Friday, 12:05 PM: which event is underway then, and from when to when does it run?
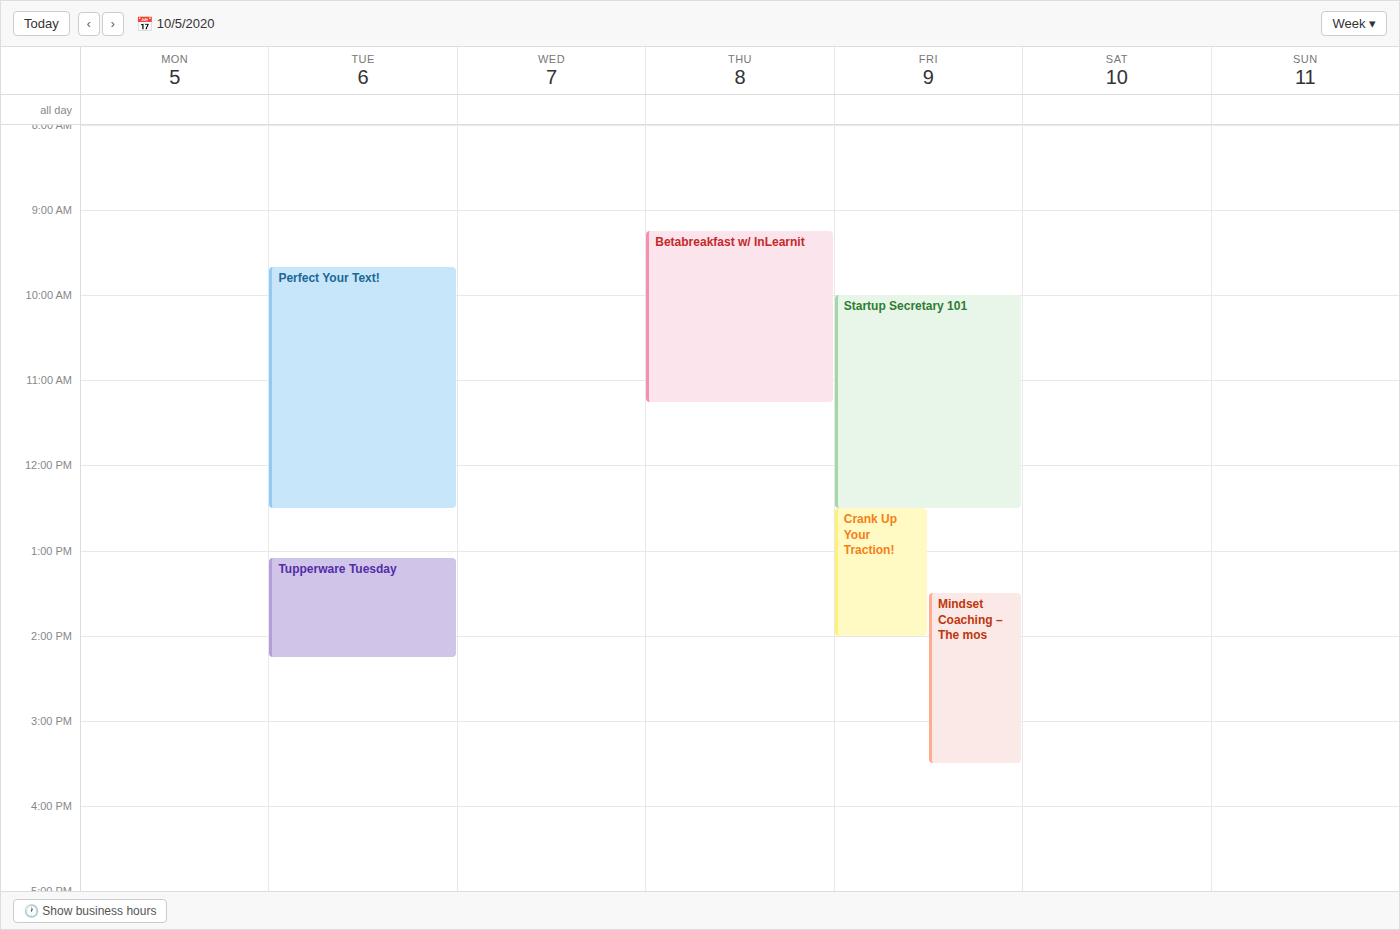
"Startup Secretary 101", 10:00 AM to 12:30 PM